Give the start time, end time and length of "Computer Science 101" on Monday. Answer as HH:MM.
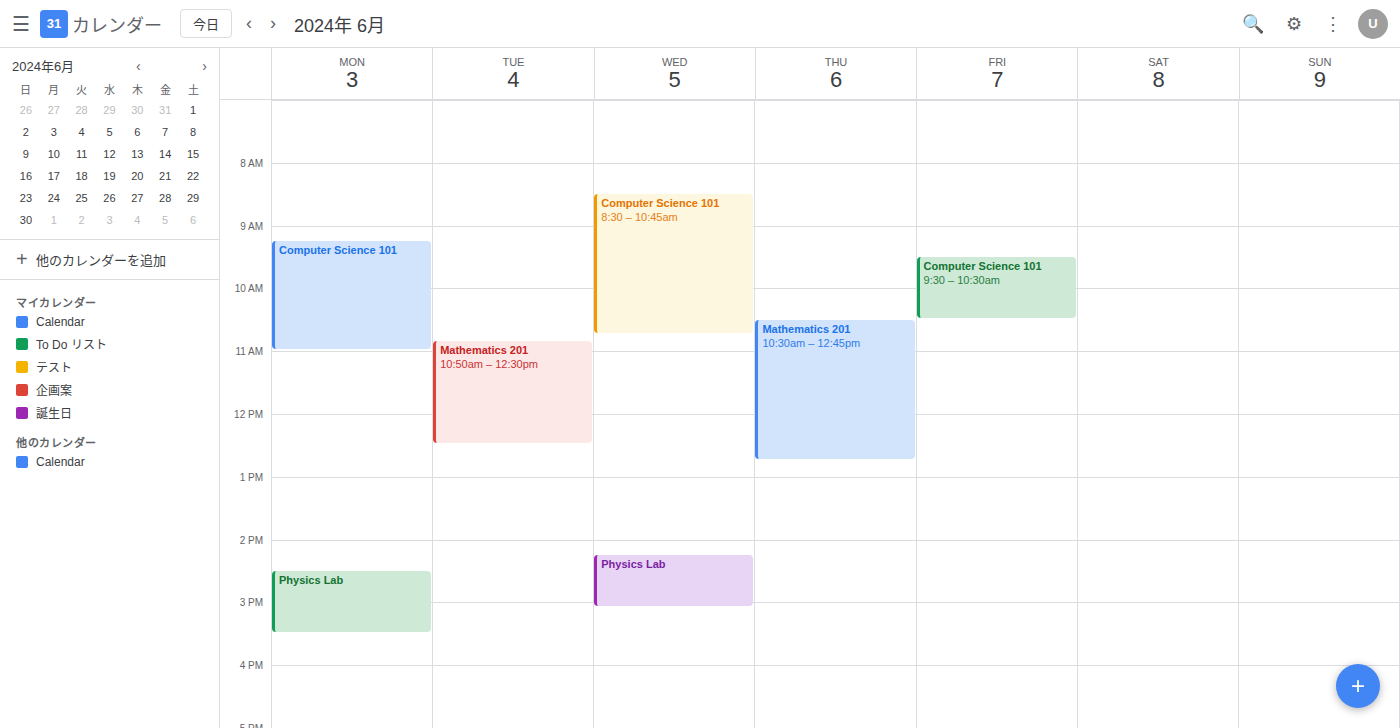
09:15 to 11:00, 1 hour 45 minutes